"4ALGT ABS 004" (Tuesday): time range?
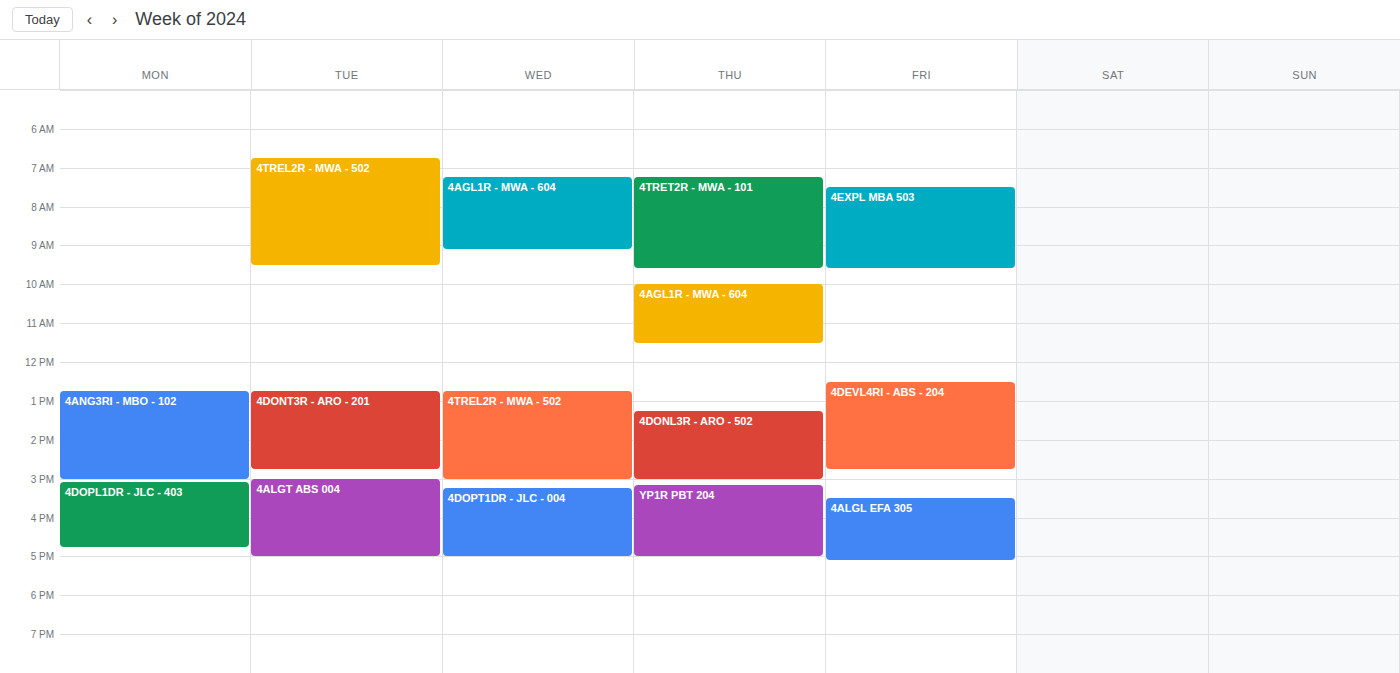
15:00 to 17:00